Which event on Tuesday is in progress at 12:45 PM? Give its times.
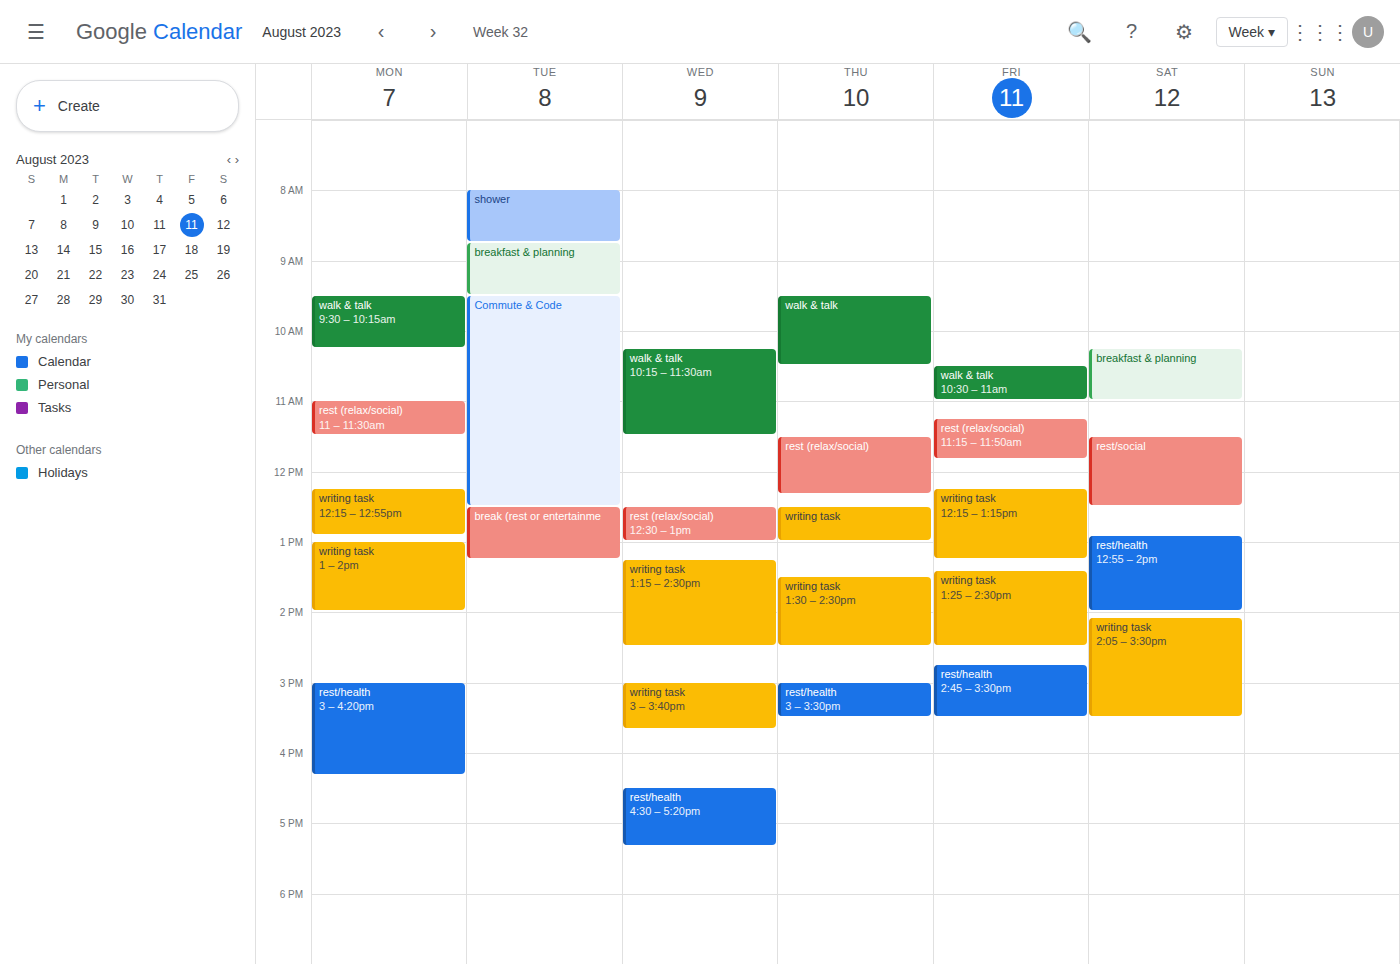
"break (rest or entertainme", 12:30 PM to 1:15 PM